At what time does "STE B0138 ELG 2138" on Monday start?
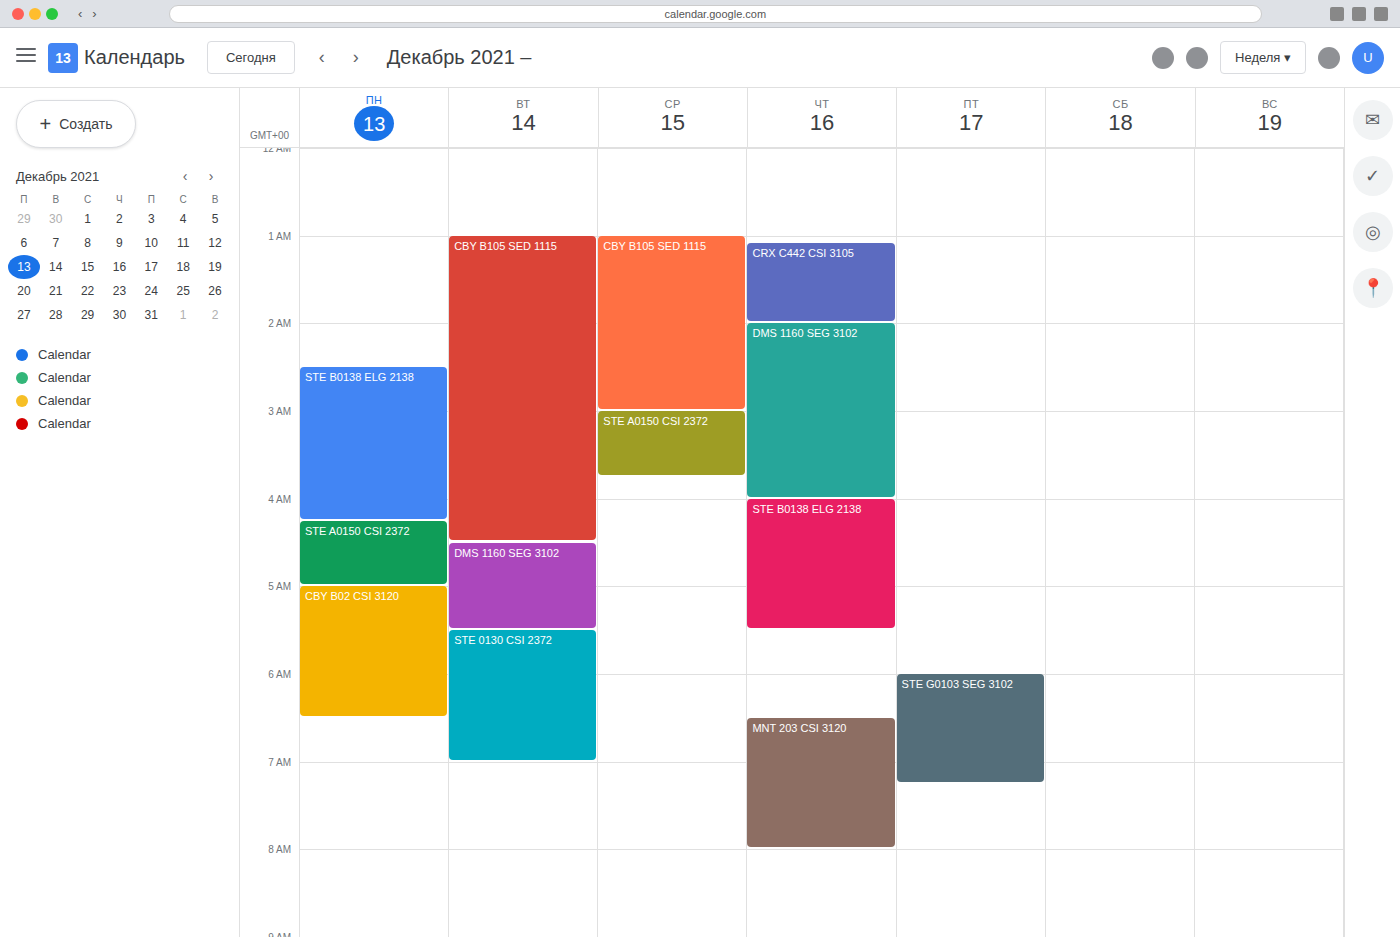
2:30 AM